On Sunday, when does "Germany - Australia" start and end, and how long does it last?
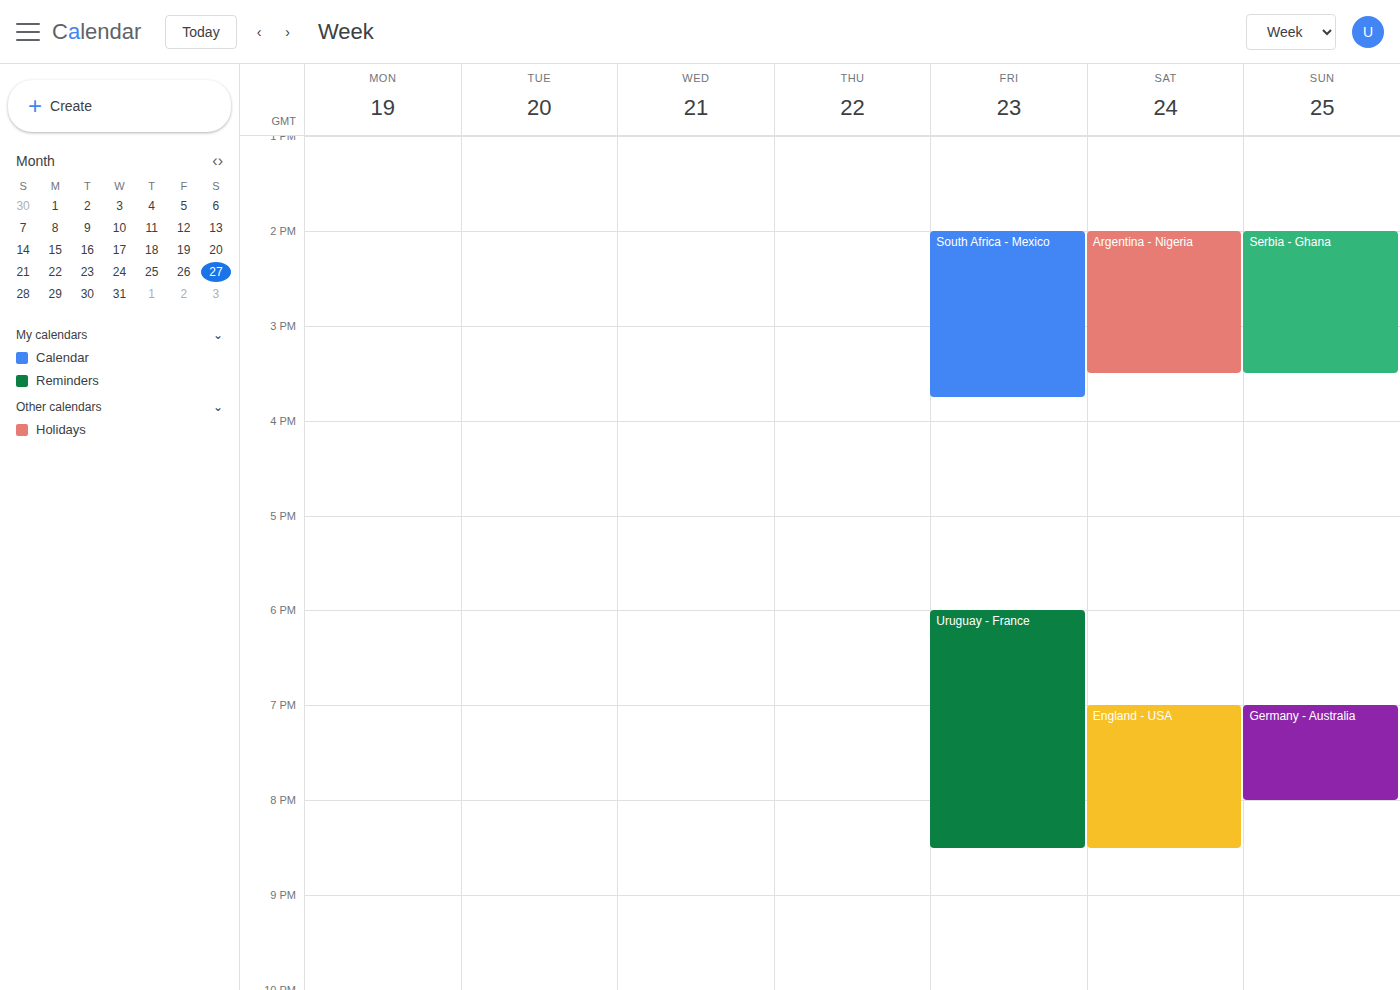
7:00 PM to 8:00 PM, 1 hour